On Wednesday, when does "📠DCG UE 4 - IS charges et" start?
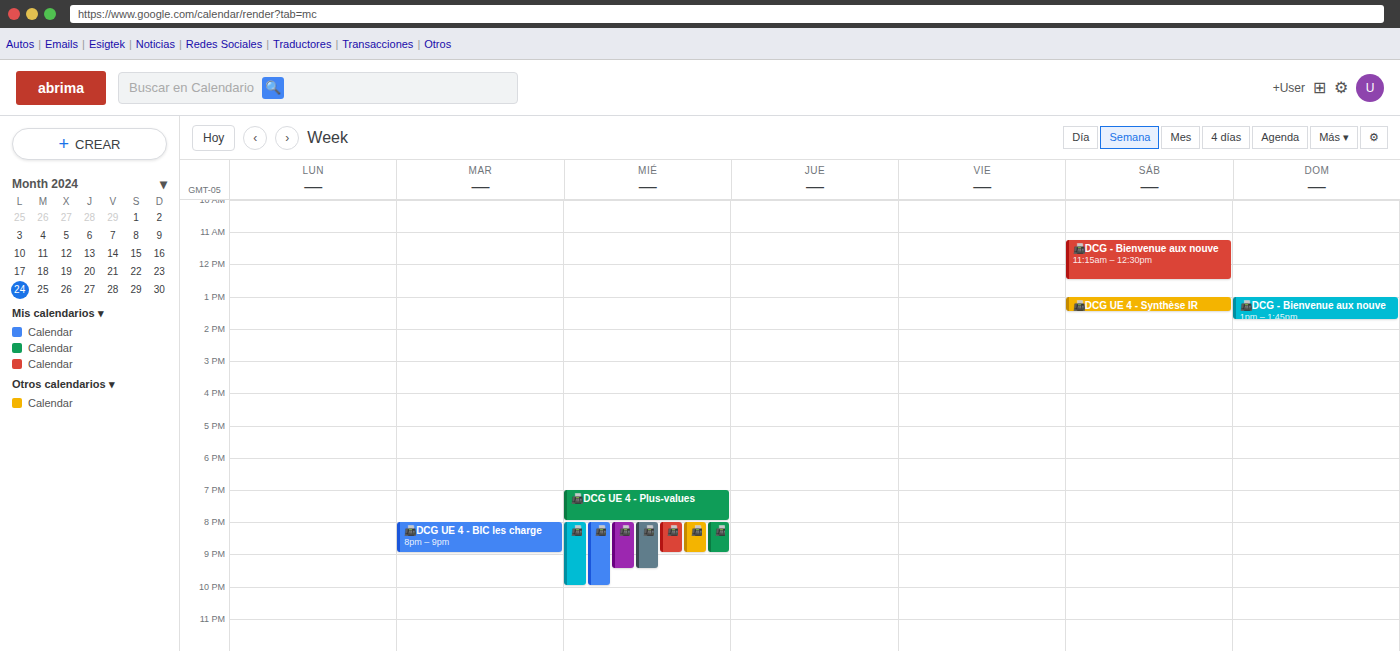
8:00 PM